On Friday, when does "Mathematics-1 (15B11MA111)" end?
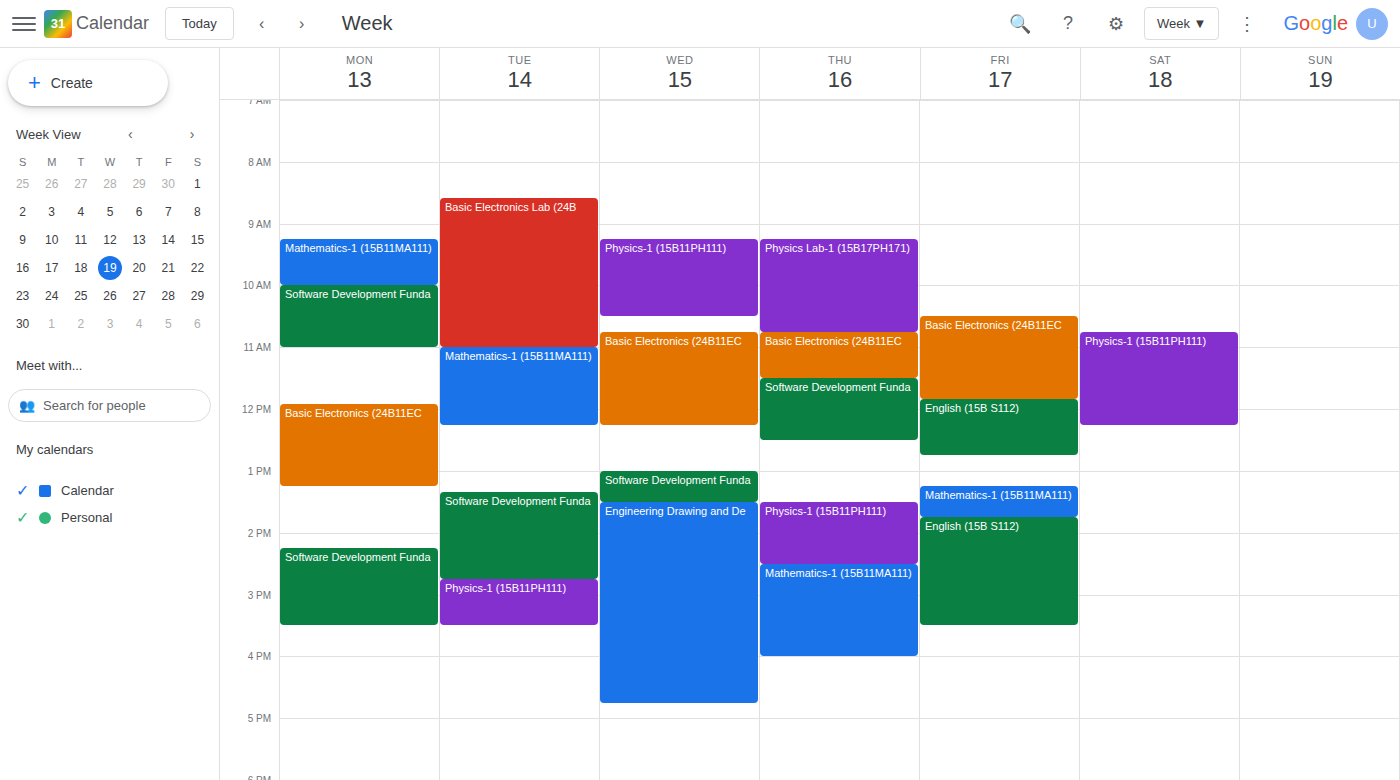
1:45 PM